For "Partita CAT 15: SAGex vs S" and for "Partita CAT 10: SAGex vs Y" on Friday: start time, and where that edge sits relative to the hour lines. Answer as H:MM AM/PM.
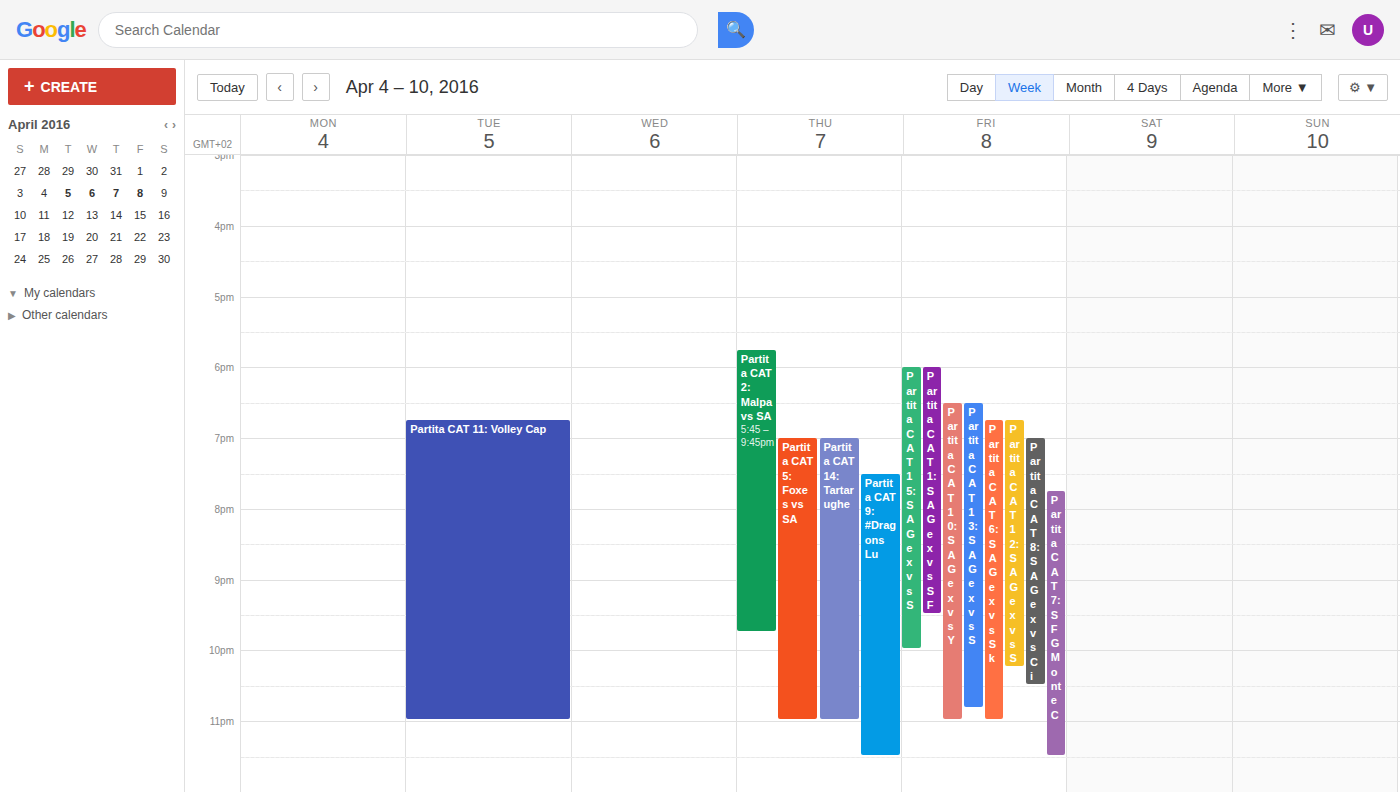
"Partita CAT 15: SAGex vs S": 6:00 PM, exactly on the 6 PM line. "Partita CAT 10: SAGex vs Y": 6:30 PM, halfway between the 6 PM and 7 PM lines.